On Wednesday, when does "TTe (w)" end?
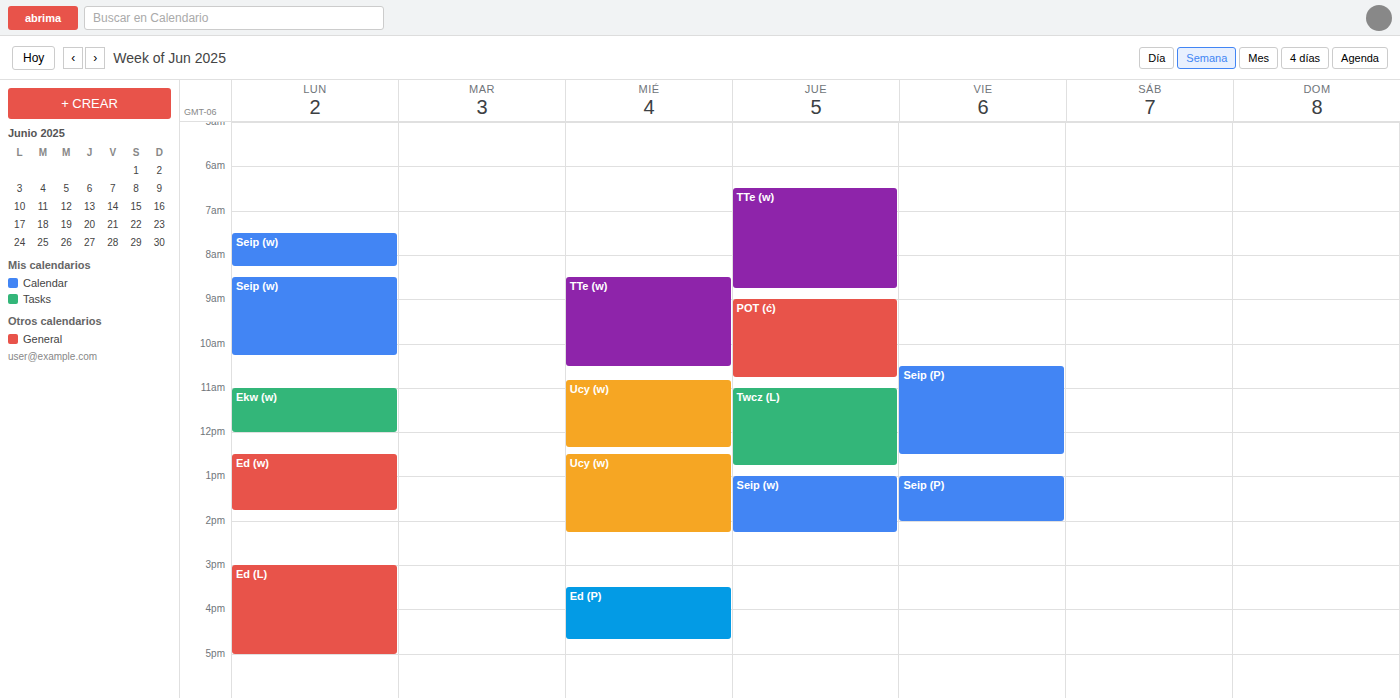
10:30 AM